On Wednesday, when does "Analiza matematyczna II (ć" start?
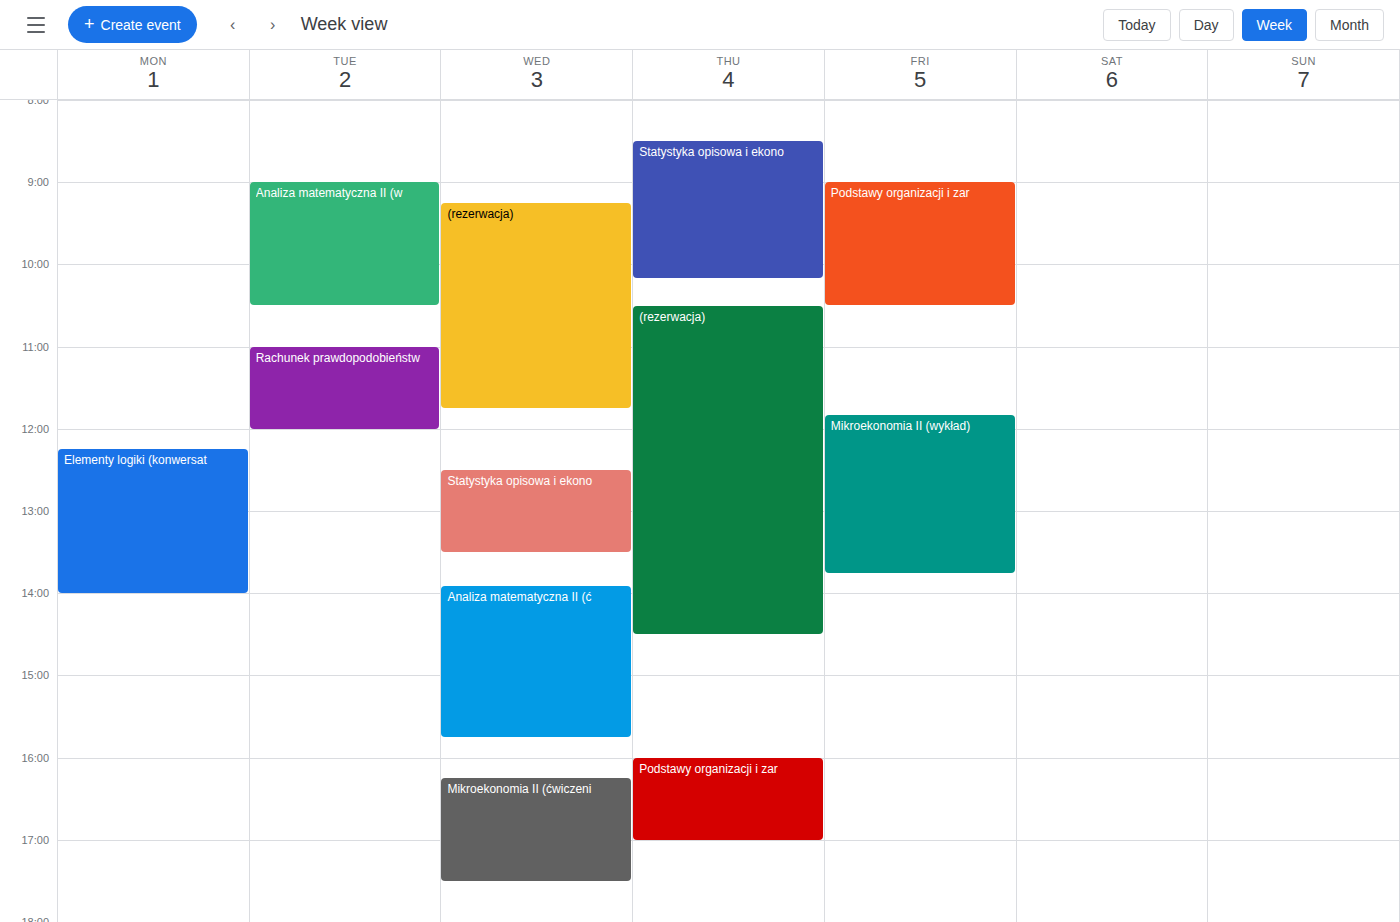
1:55 PM